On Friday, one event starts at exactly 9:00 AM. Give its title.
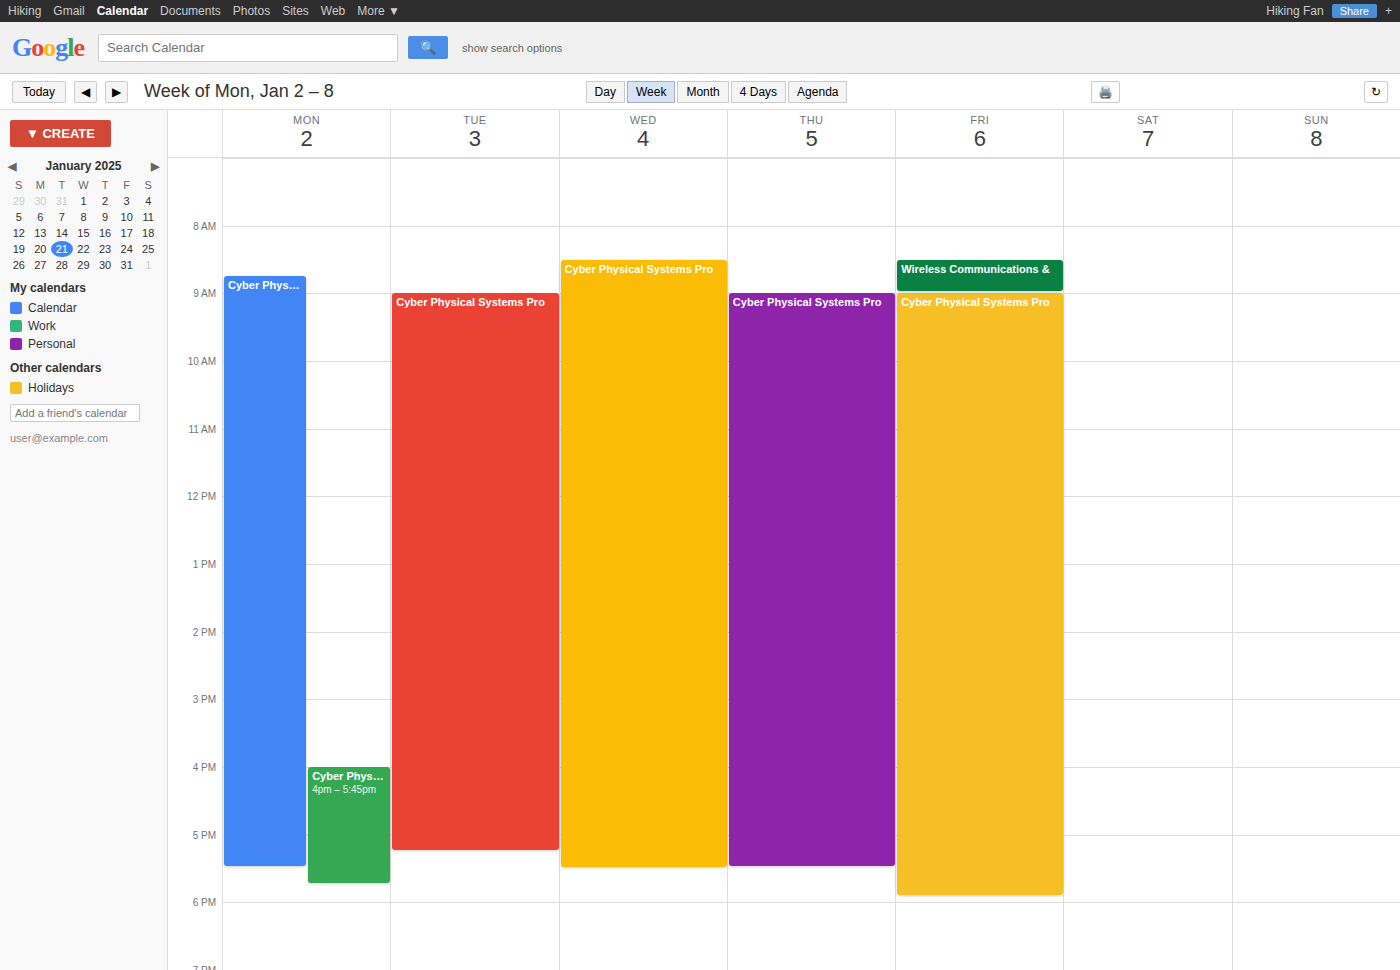
"Cyber Physical Systems Pro"